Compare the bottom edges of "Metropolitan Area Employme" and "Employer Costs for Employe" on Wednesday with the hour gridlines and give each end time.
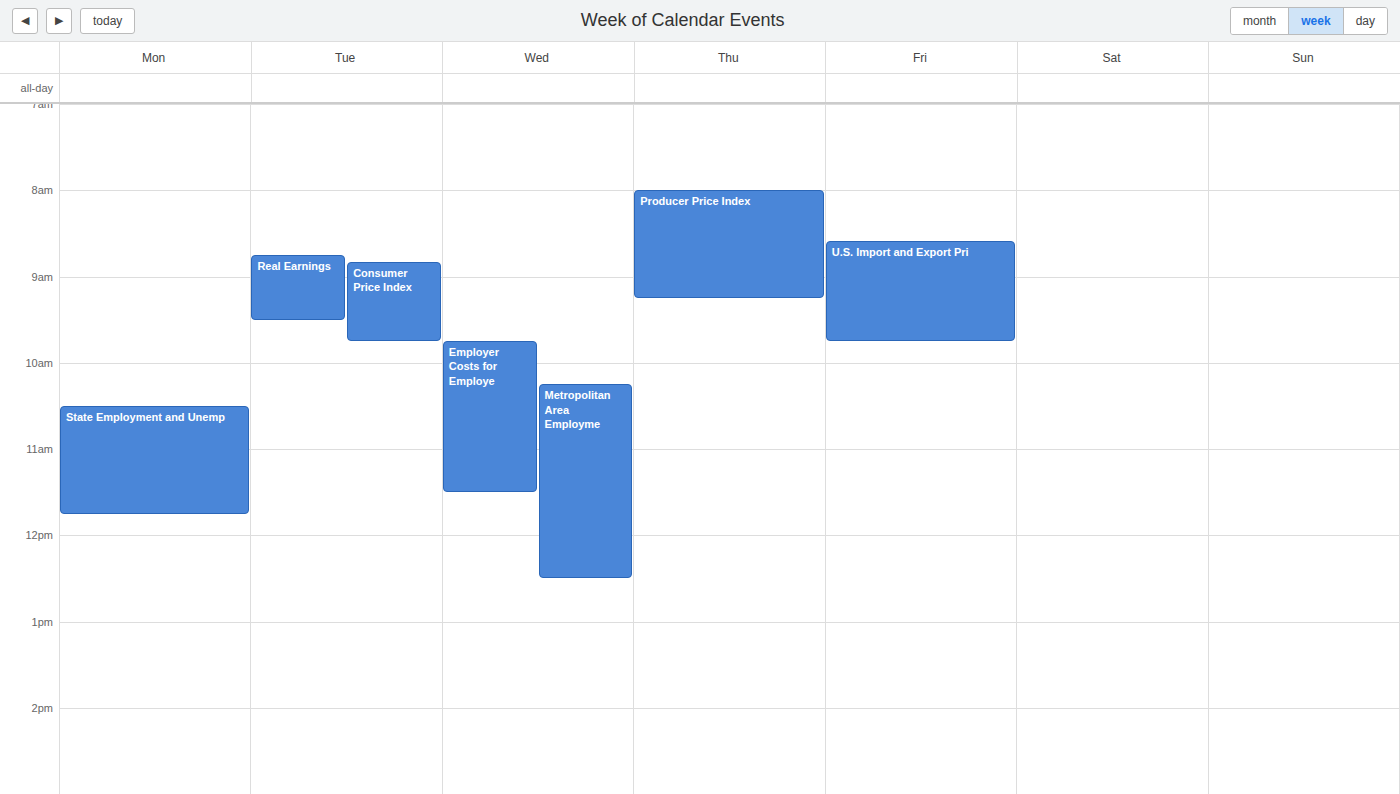
"Metropolitan Area Employme": 12:30, halfway between the 12:00 and 13:00 lines. "Employer Costs for Employe": 11:30, halfway between the 11:00 and 12:00 lines.